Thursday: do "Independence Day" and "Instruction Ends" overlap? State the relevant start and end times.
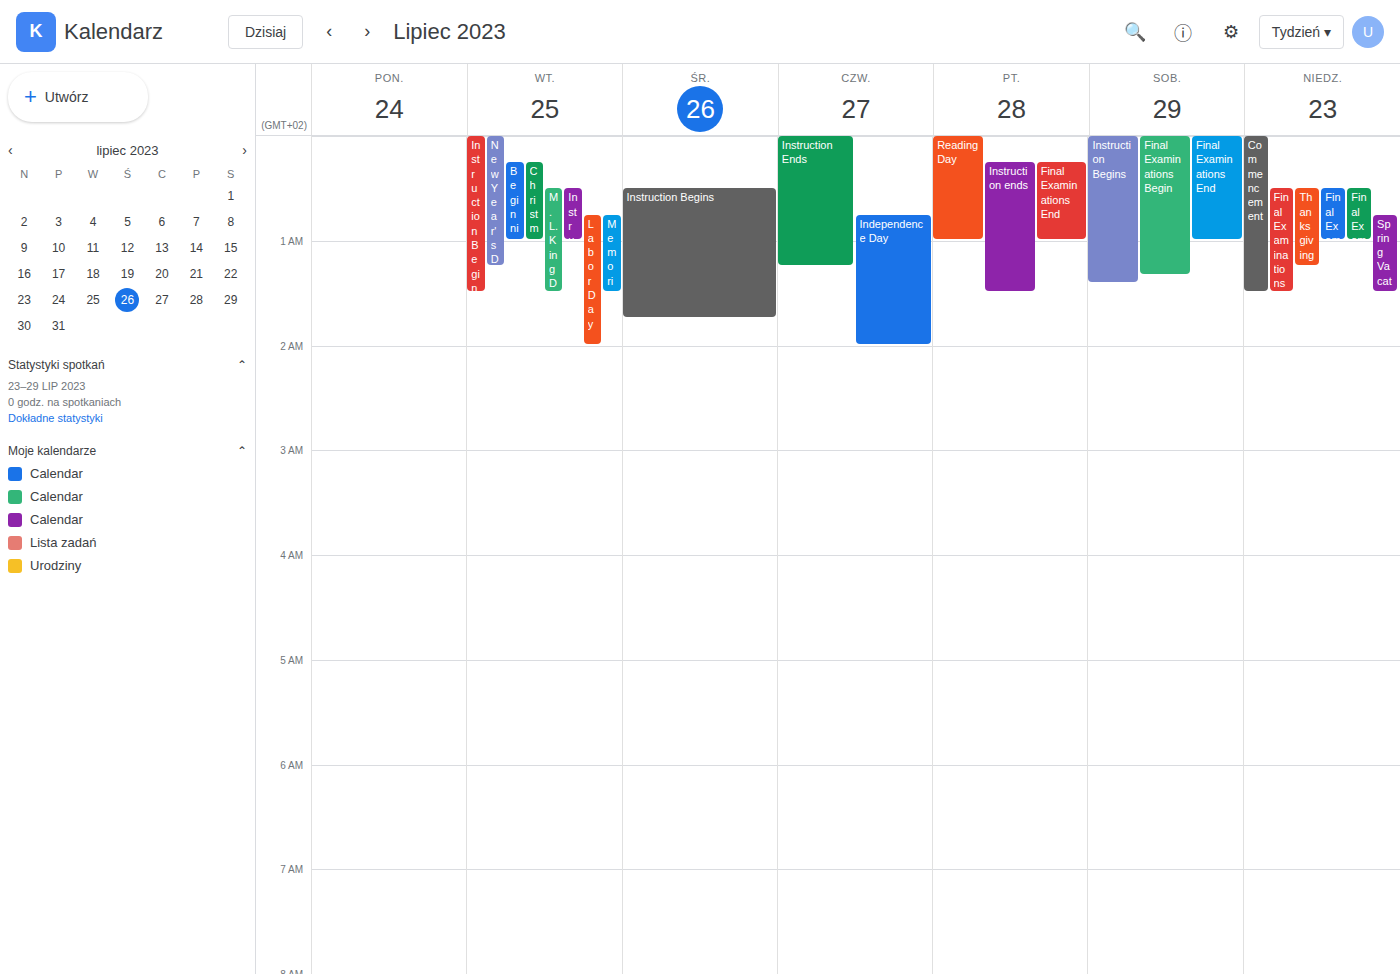
"Independence Day" starts at 12:45 AM, before "Instruction Ends" ends at 1:15 AM -- they overlap.